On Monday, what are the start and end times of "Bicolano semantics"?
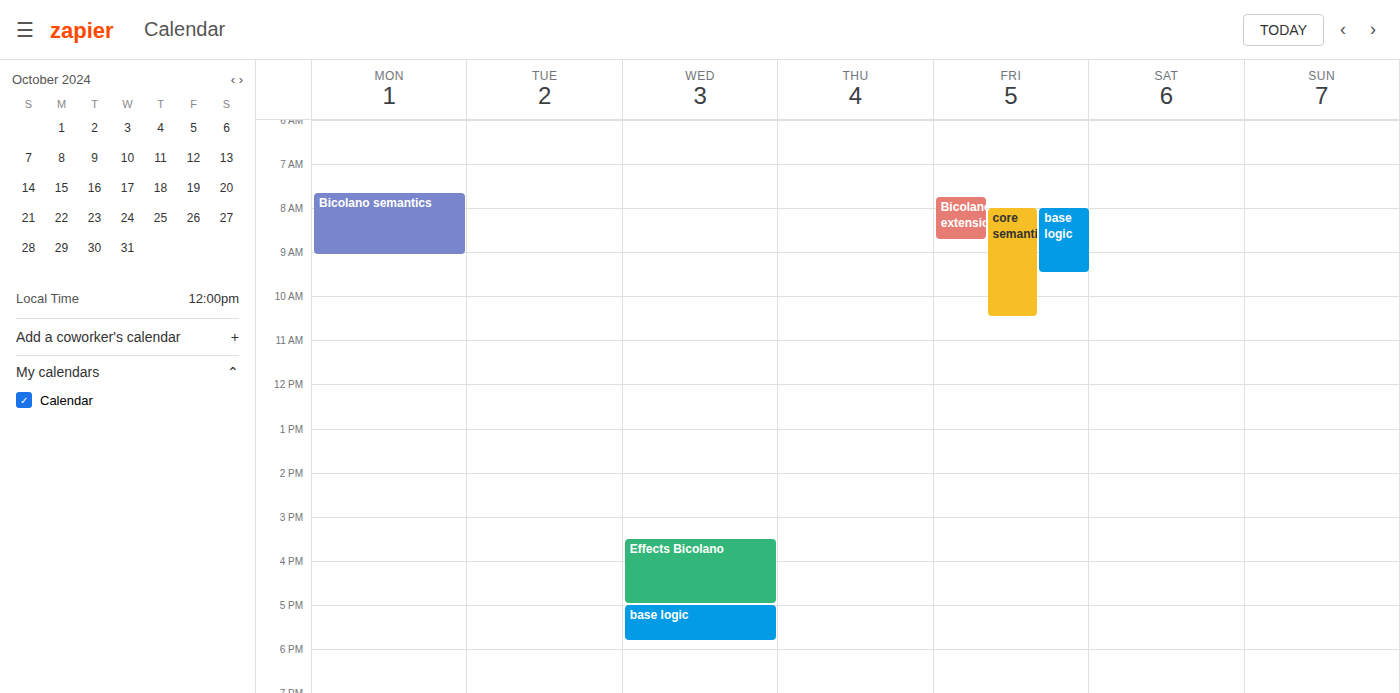
7:40 AM to 9:05 AM